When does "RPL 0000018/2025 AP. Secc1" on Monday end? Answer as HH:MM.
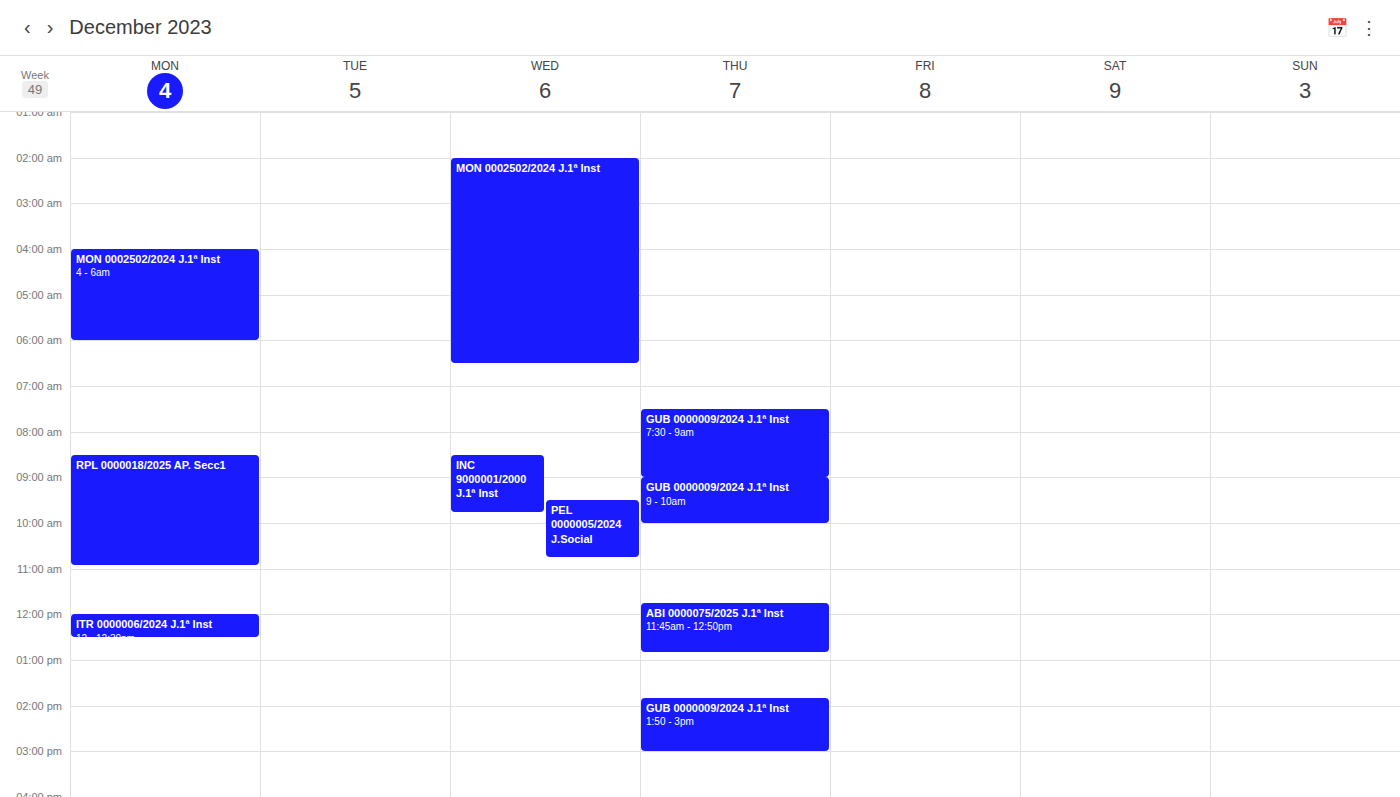
10:55